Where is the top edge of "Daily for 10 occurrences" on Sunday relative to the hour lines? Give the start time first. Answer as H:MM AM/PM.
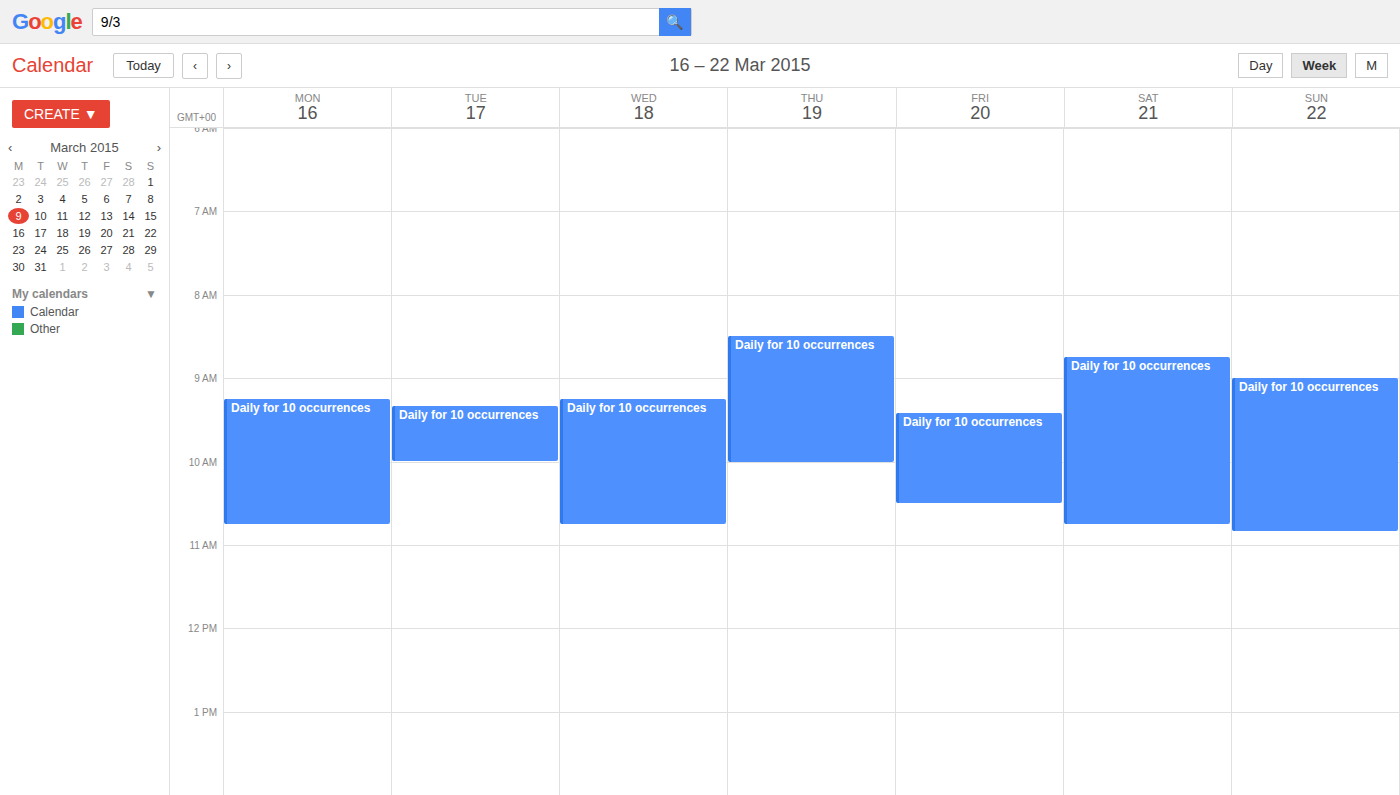
9:00 AM -- exactly on the 9 AM line.